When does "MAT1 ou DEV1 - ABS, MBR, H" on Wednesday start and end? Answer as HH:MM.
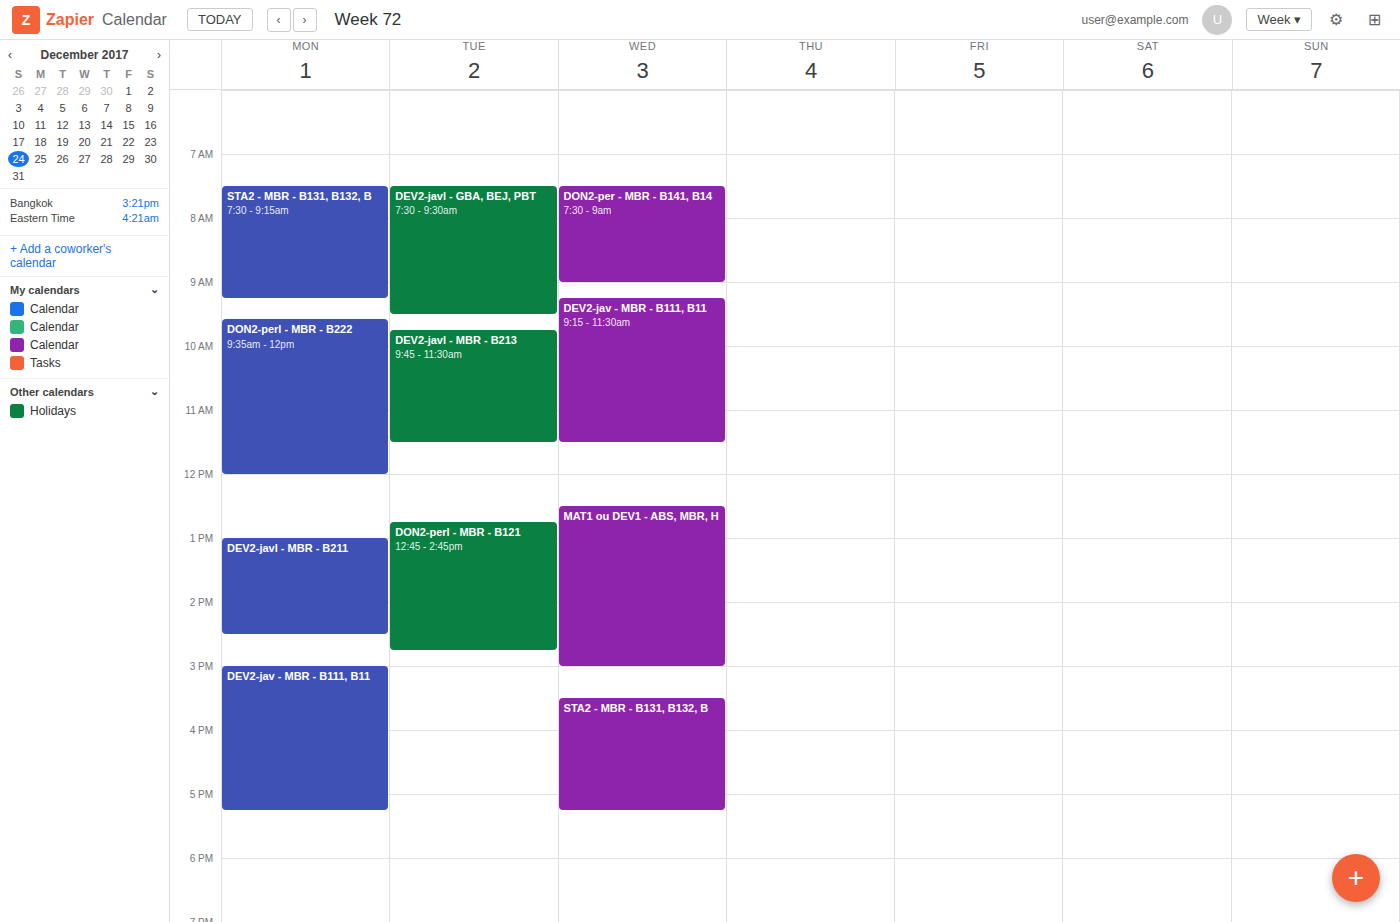
12:30 to 15:00